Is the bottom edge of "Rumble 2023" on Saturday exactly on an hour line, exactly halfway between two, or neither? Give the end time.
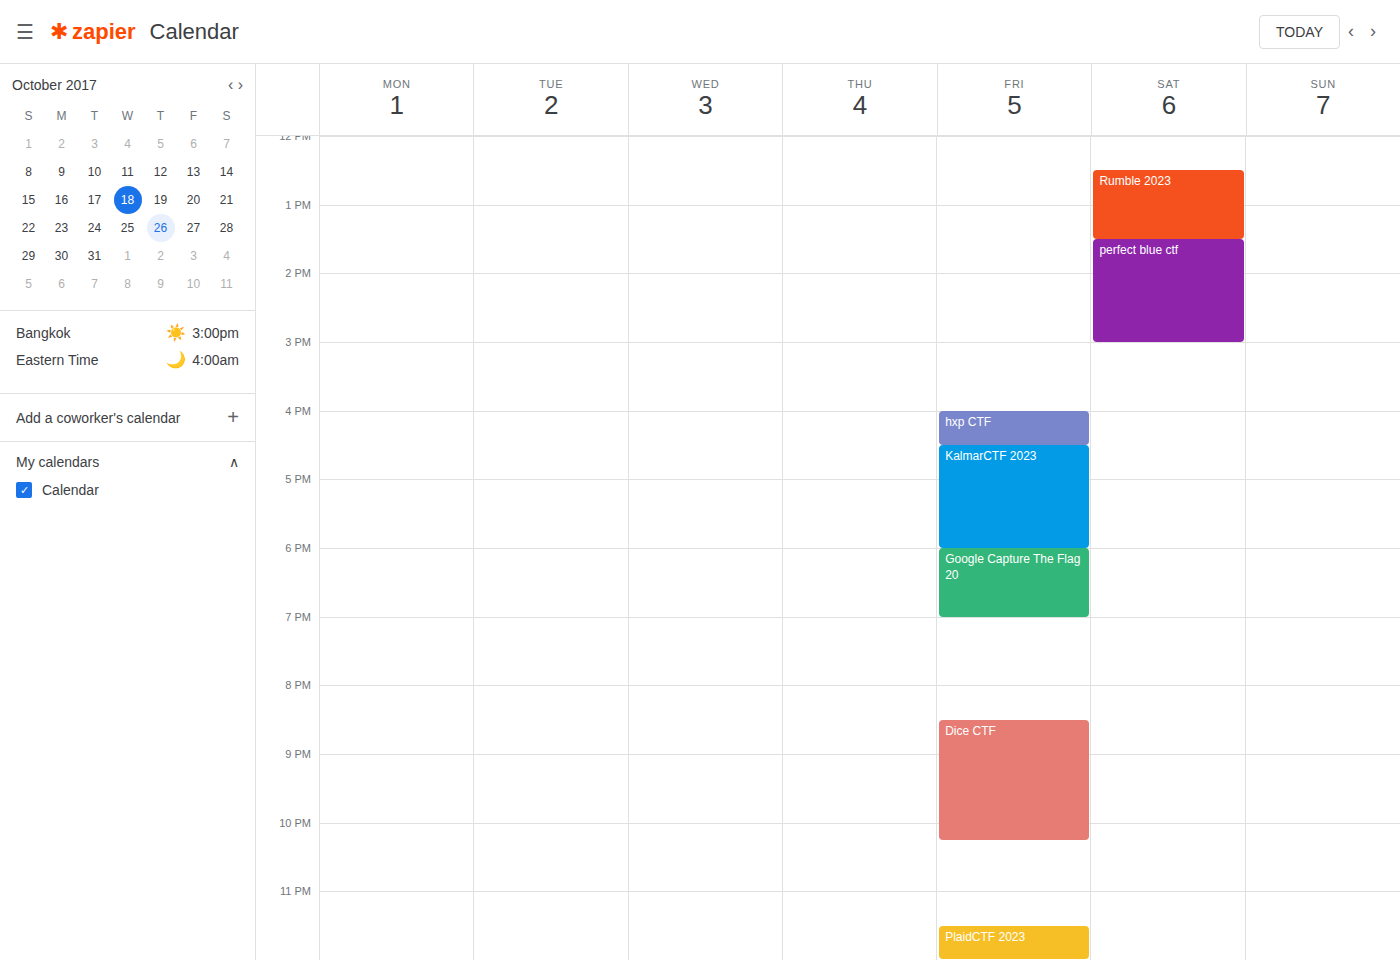
1:30 PM -- halfway between the 1 PM and 2 PM lines.